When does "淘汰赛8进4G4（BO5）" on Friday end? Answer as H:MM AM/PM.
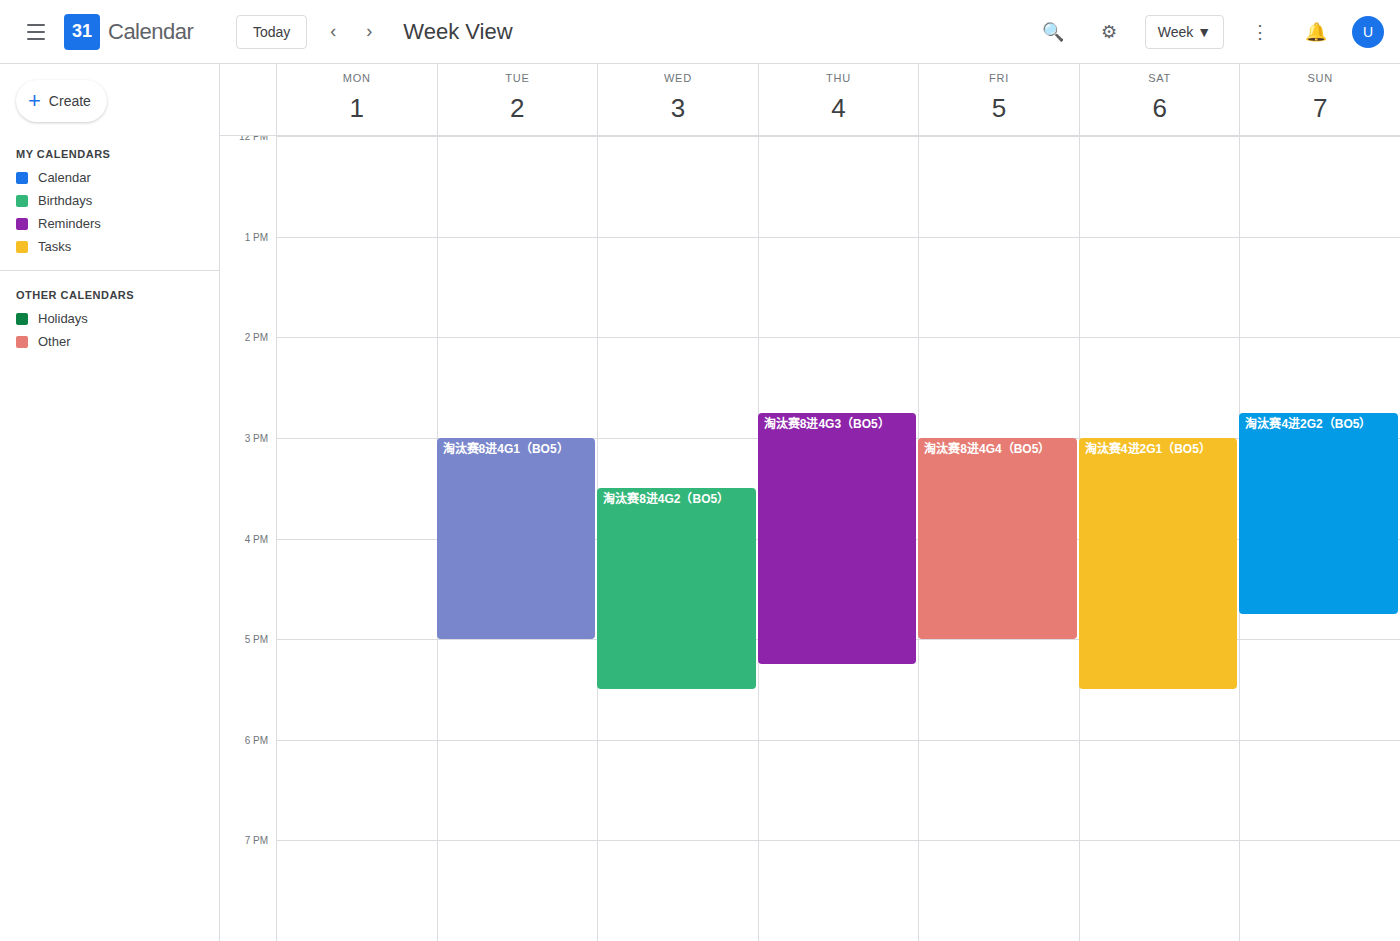
5:00 PM